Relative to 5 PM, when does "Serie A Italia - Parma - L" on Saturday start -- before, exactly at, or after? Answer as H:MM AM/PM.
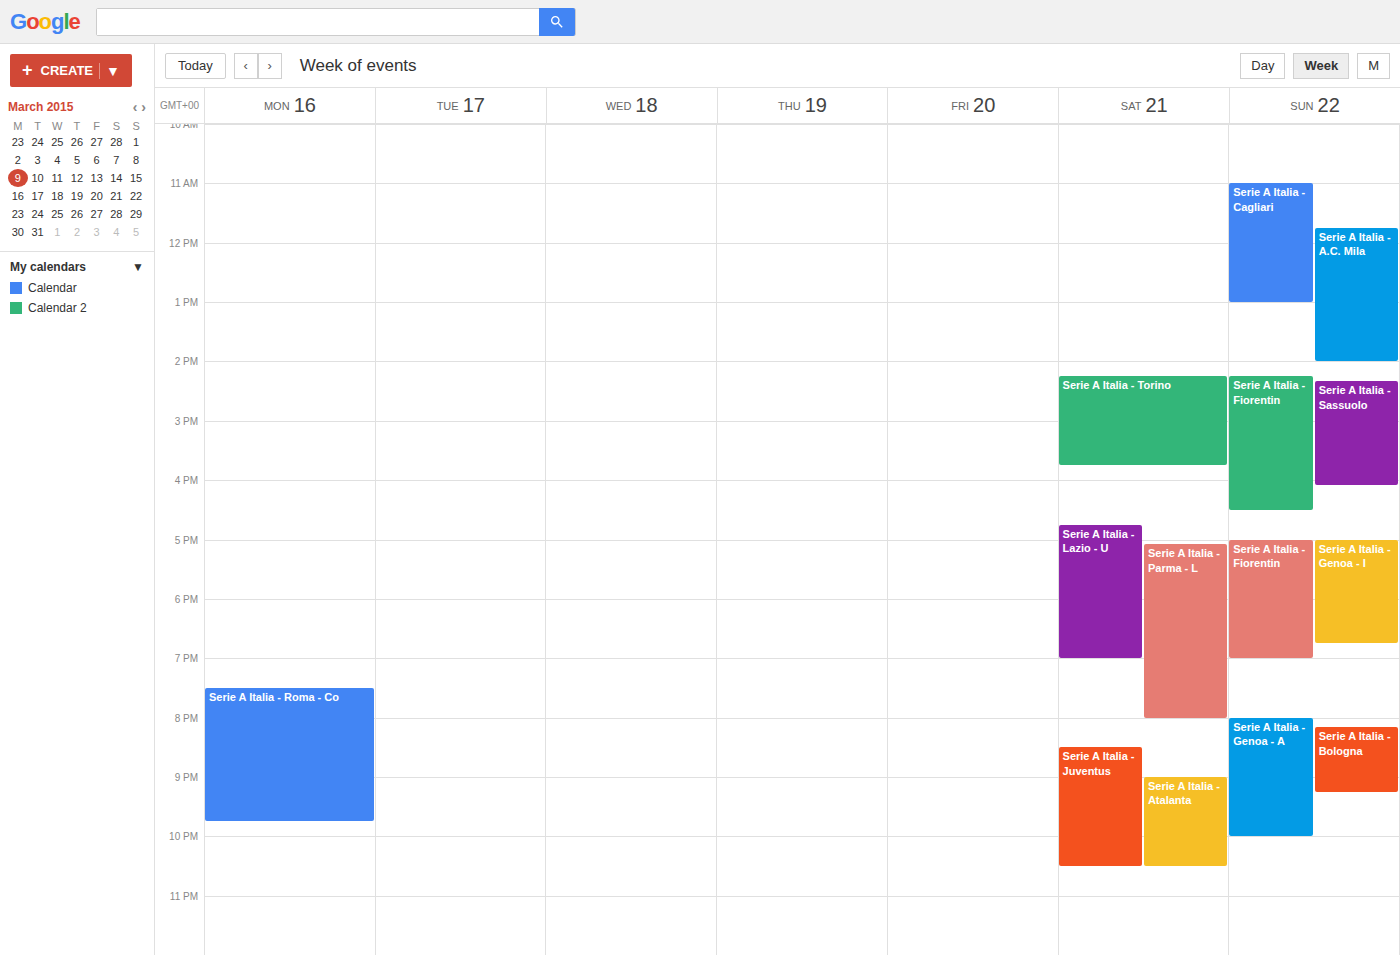
5:05 PM -- after 5 PM, 5 minutes below the 5 PM line.